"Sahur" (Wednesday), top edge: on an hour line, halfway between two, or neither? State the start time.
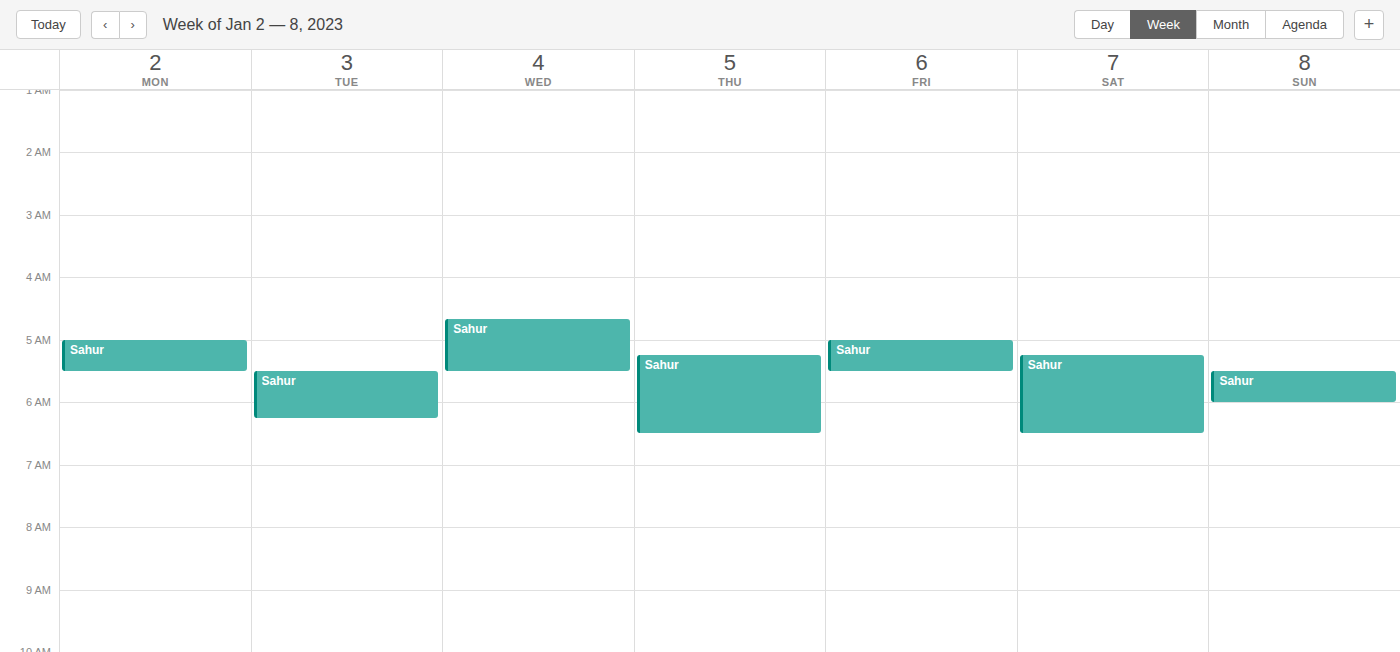
04:40 -- neither: 40 minutes below the 04:00 line and 20 minutes above the 05:00 line.